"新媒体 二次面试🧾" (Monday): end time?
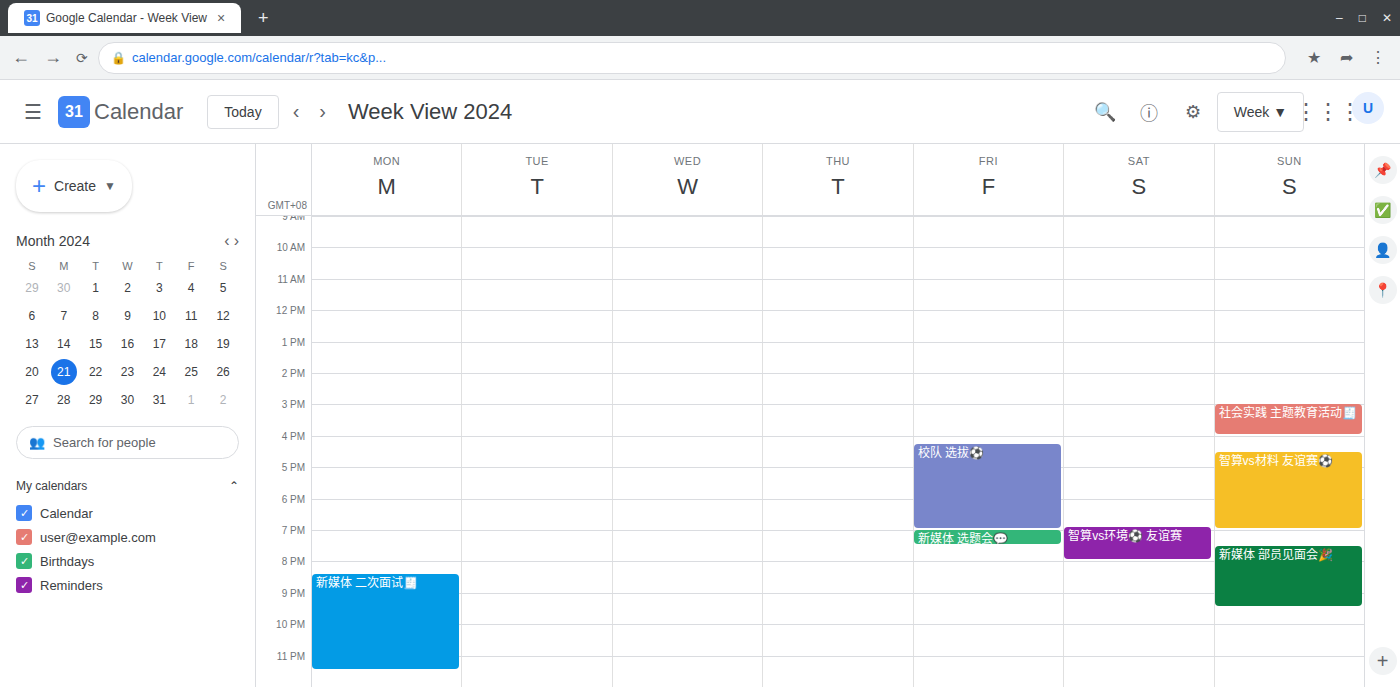
11:30 PM